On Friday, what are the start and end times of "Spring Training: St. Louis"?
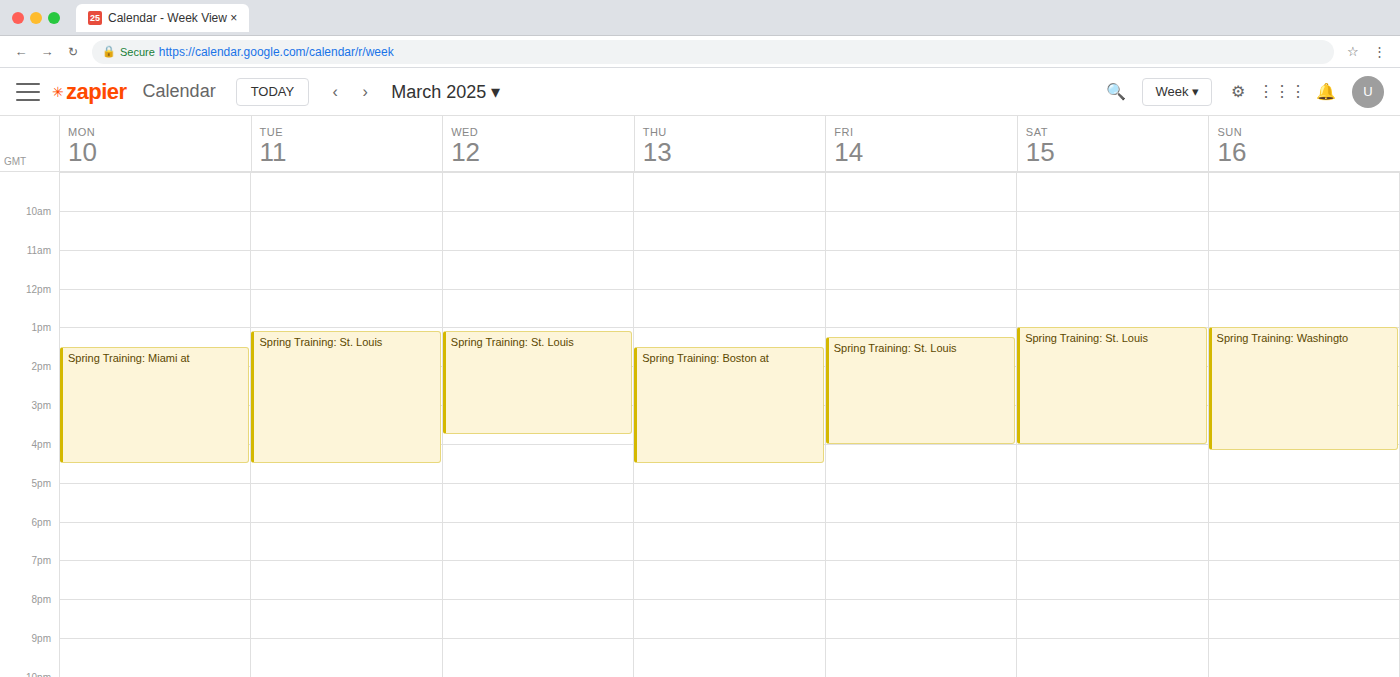
13:15 to 16:00